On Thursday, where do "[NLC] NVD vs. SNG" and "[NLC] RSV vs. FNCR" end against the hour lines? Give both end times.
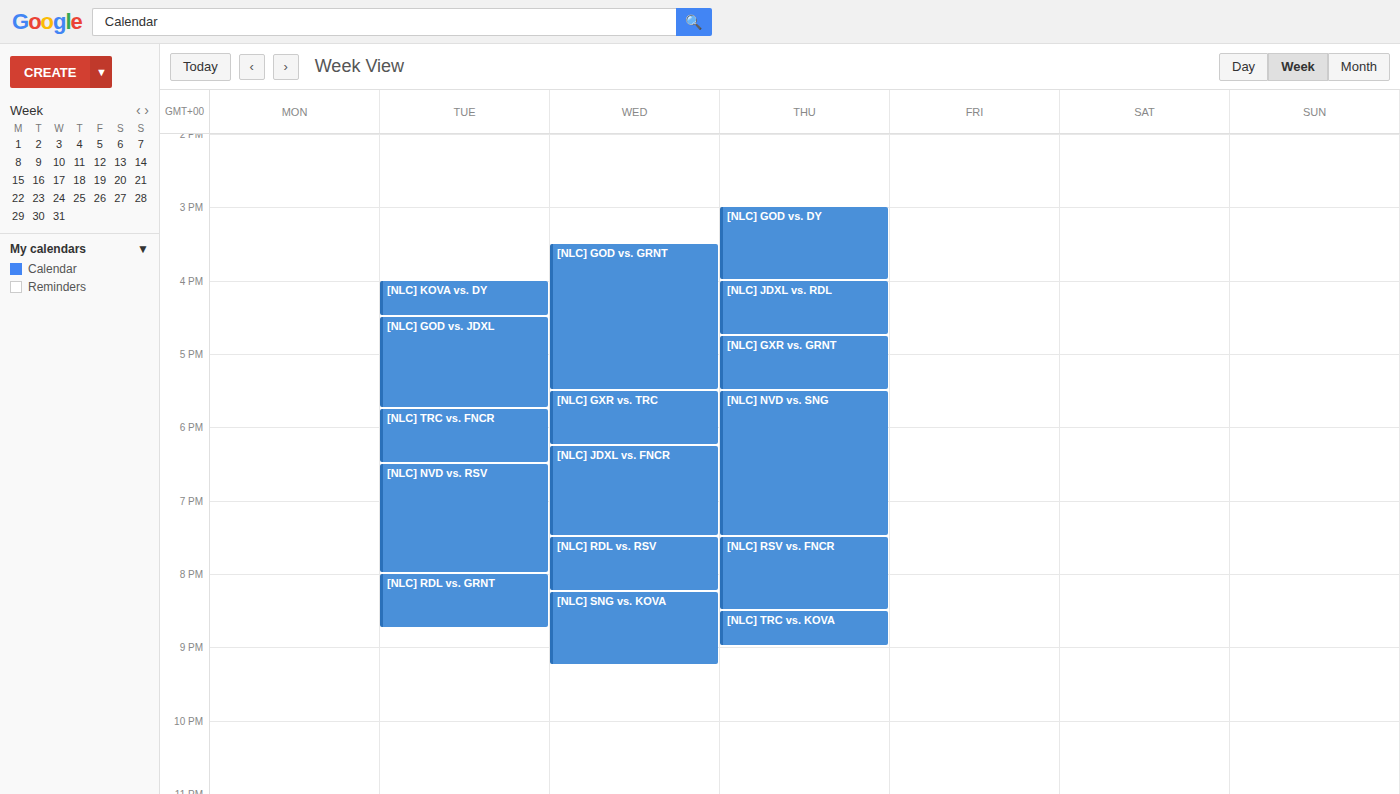
"[NLC] NVD vs. SNG": 7:30 PM, halfway between the 7 PM and 8 PM lines. "[NLC] RSV vs. FNCR": 8:30 PM, halfway between the 8 PM and 9 PM lines.